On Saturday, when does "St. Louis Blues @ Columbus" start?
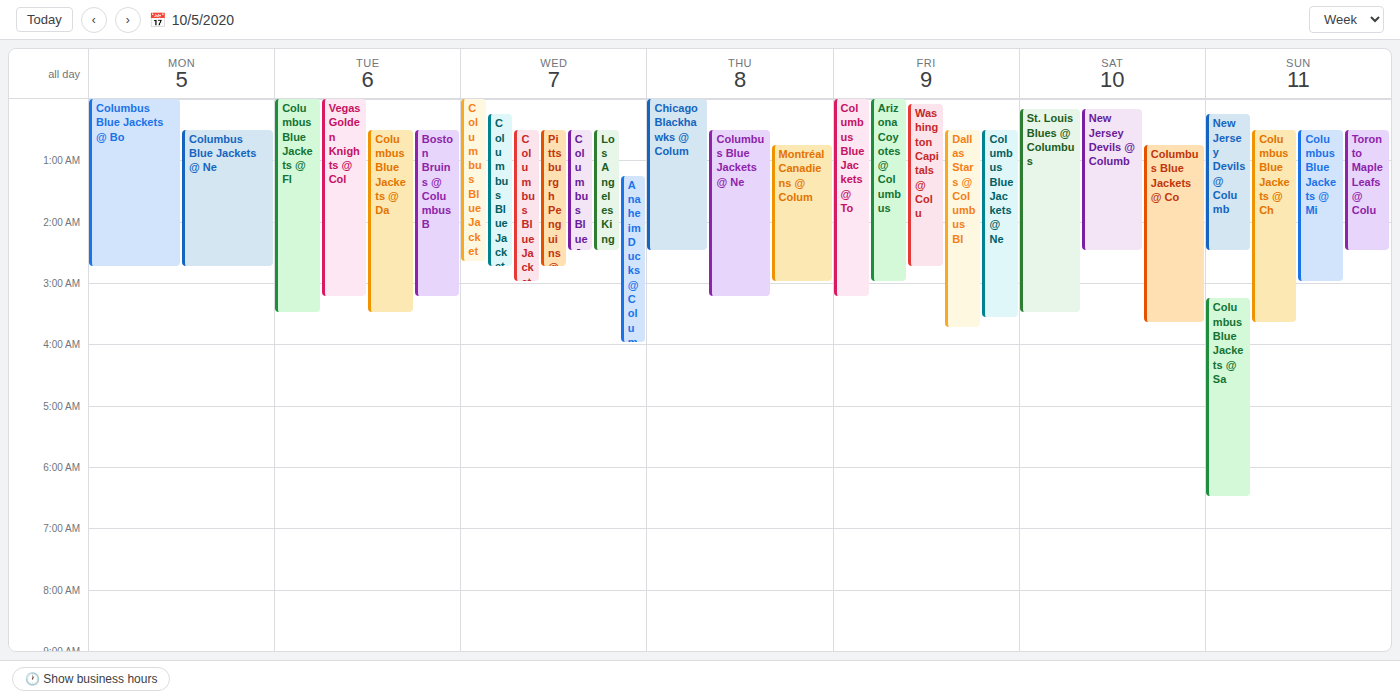
12:10 AM